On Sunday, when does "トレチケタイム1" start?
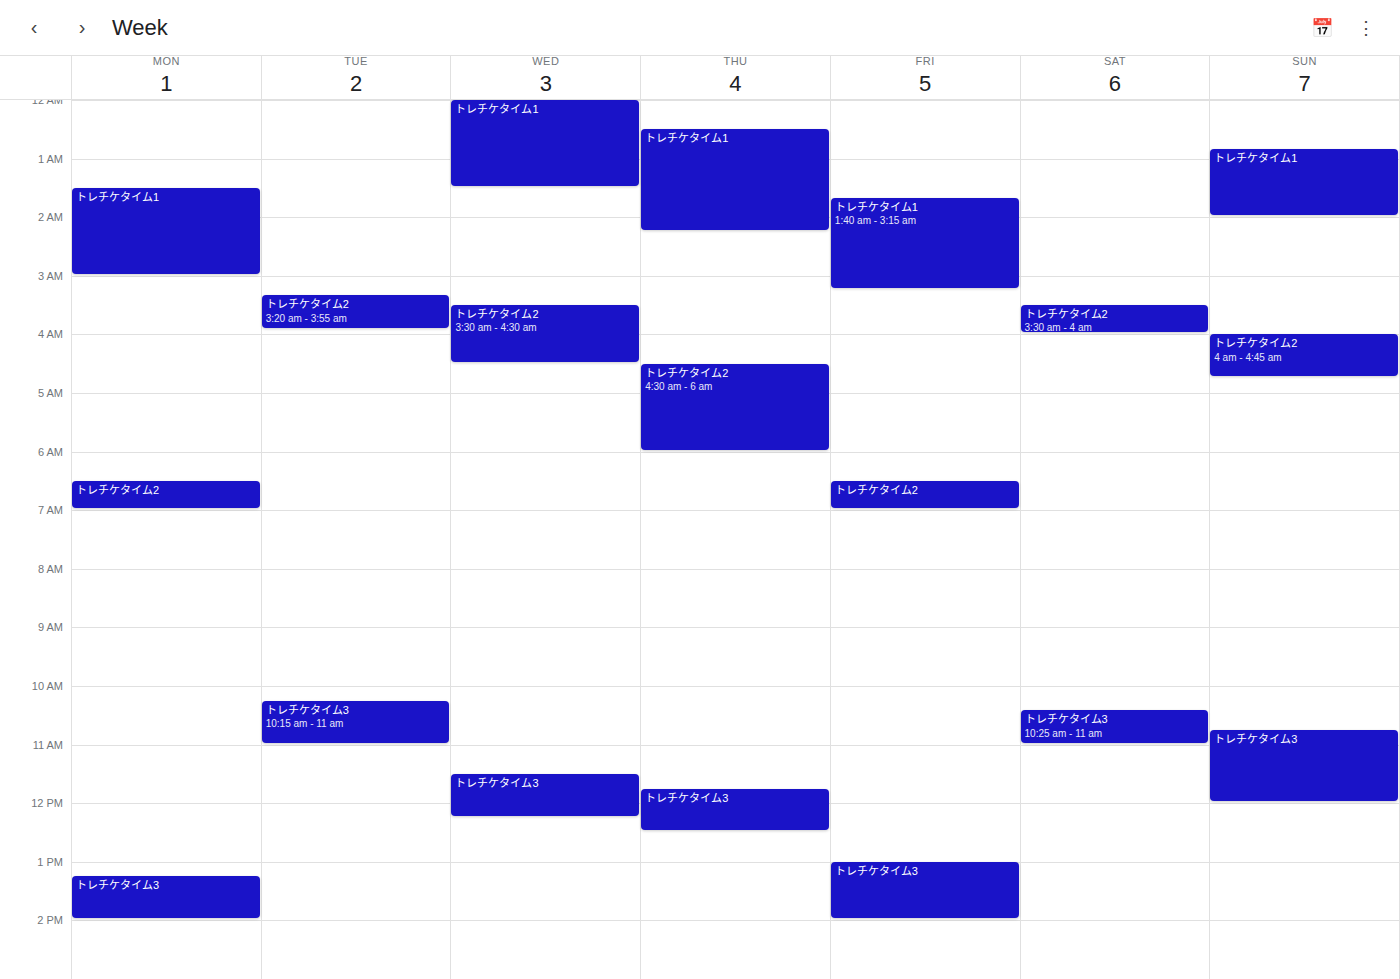
12:50 AM